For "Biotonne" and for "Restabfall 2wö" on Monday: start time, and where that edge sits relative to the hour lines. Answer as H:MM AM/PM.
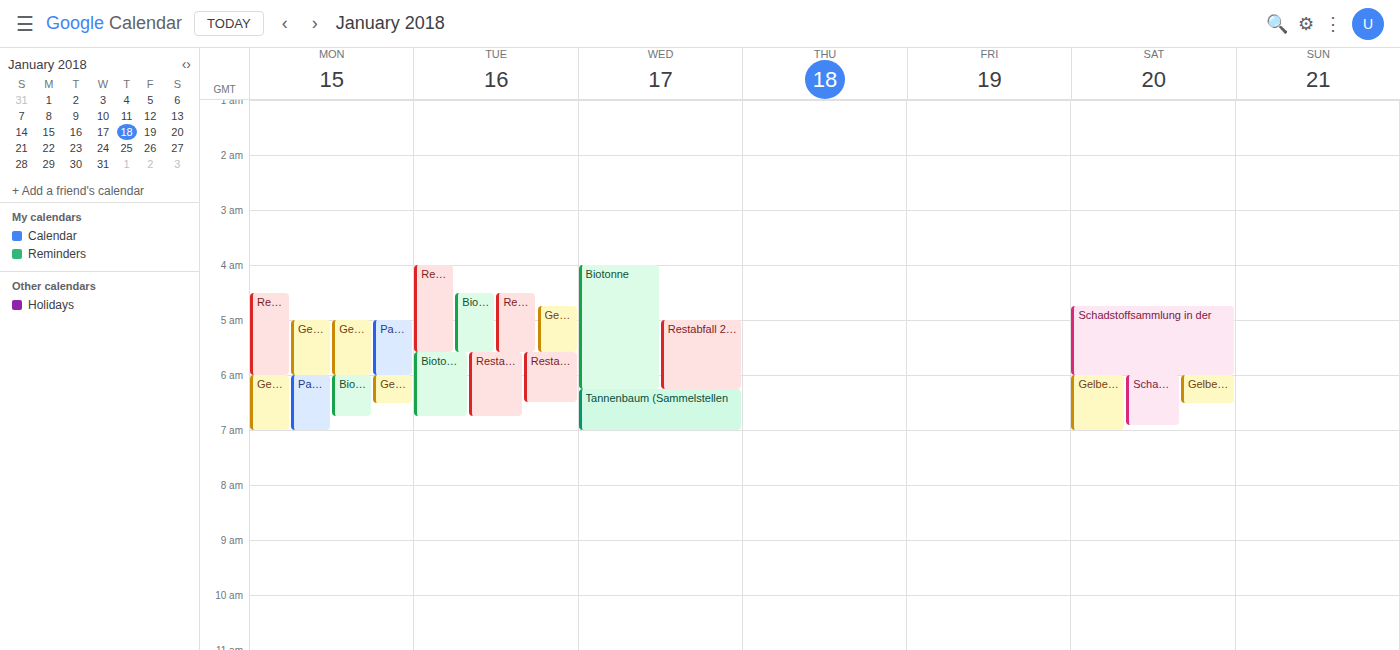
"Biotonne": 6:00 AM, exactly on the 6 AM line. "Restabfall 2wö": 4:30 AM, halfway between the 4 AM and 5 AM lines.